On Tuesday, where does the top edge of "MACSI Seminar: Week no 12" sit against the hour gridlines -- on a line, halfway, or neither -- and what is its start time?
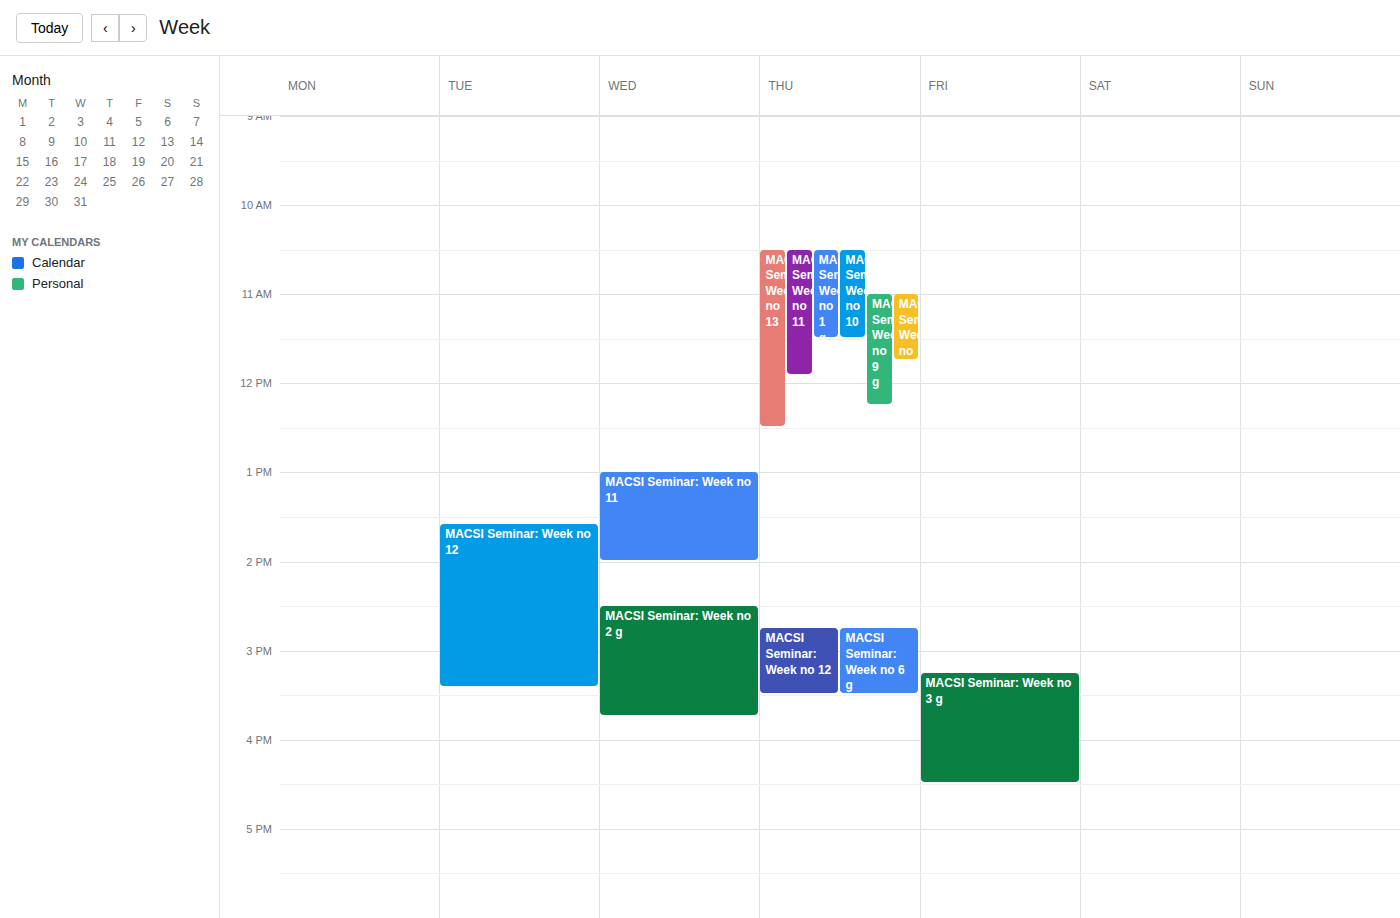
13:35 -- neither: 35 minutes below the 13:00 line and 25 minutes above the 14:00 line.